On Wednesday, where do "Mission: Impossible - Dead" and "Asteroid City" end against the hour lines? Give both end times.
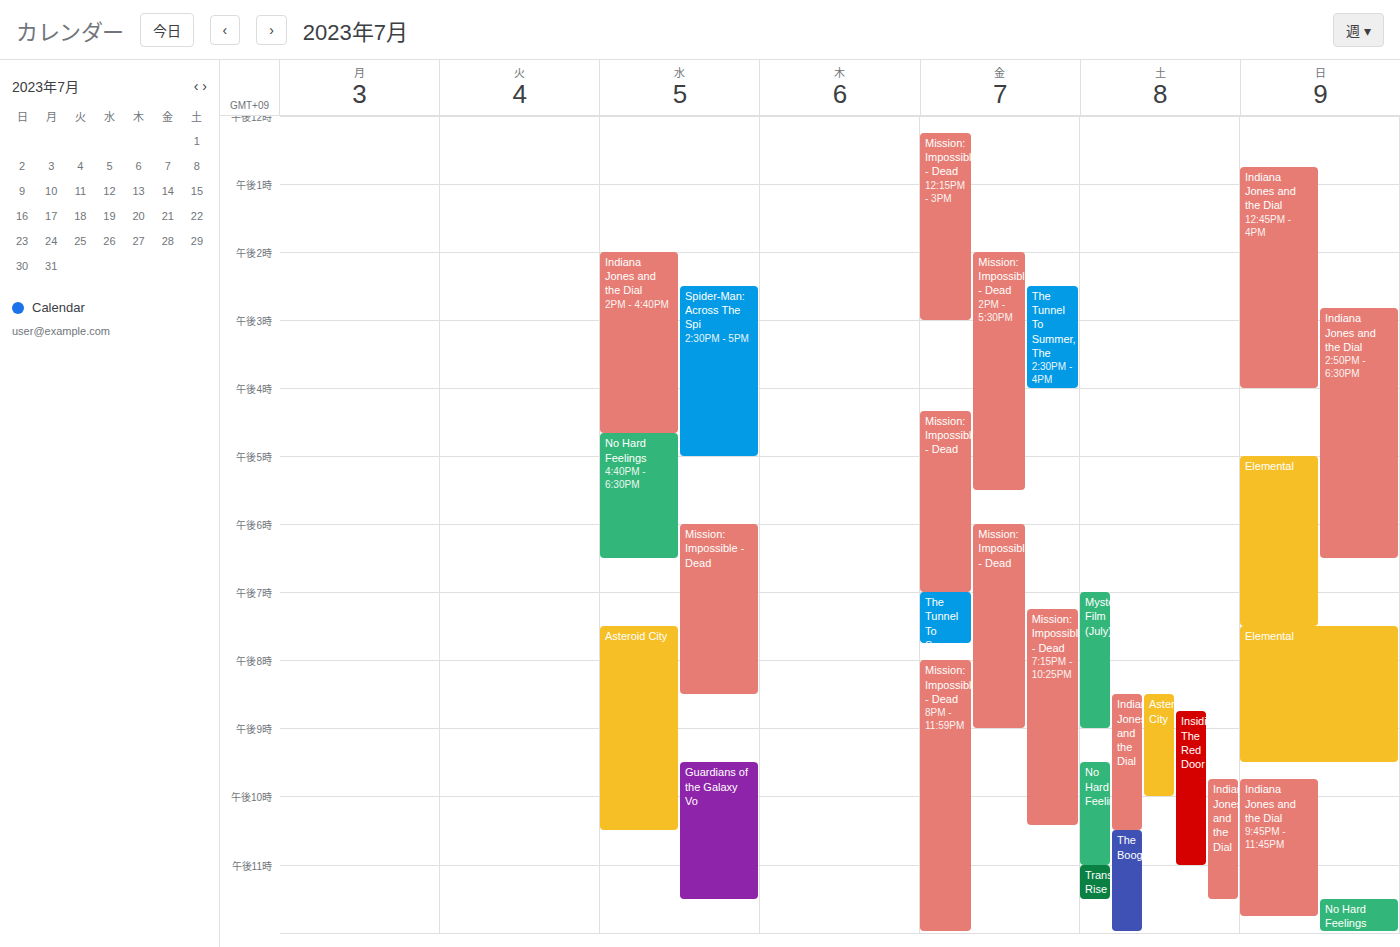
"Mission: Impossible - Dead": 8:30 PM, halfway between the 8 PM and 9 PM lines. "Asteroid City": 10:30 PM, halfway between the 10 PM and 11 PM lines.